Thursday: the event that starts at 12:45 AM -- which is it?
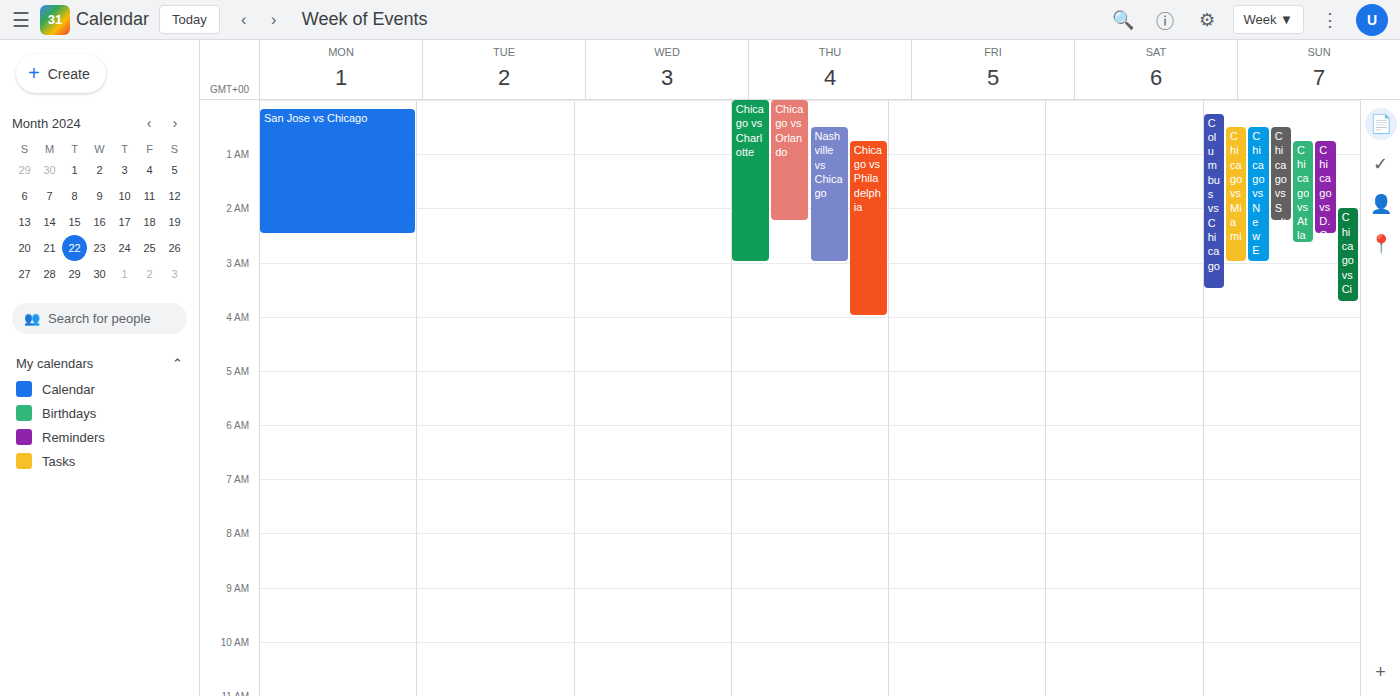
"Chicago vs Philadelphia"